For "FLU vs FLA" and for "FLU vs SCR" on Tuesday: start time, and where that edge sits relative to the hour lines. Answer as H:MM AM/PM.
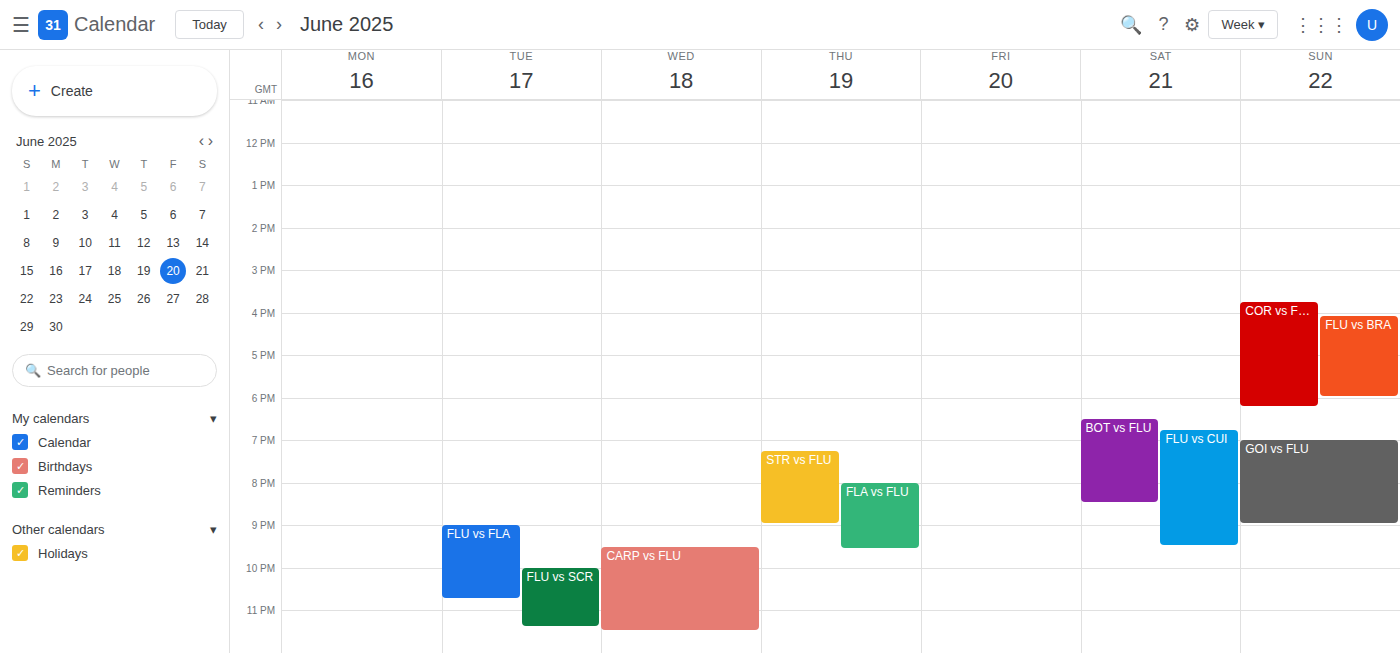
"FLU vs FLA": 9:00 PM, exactly on the 9 PM line. "FLU vs SCR": 10:00 PM, exactly on the 10 PM line.